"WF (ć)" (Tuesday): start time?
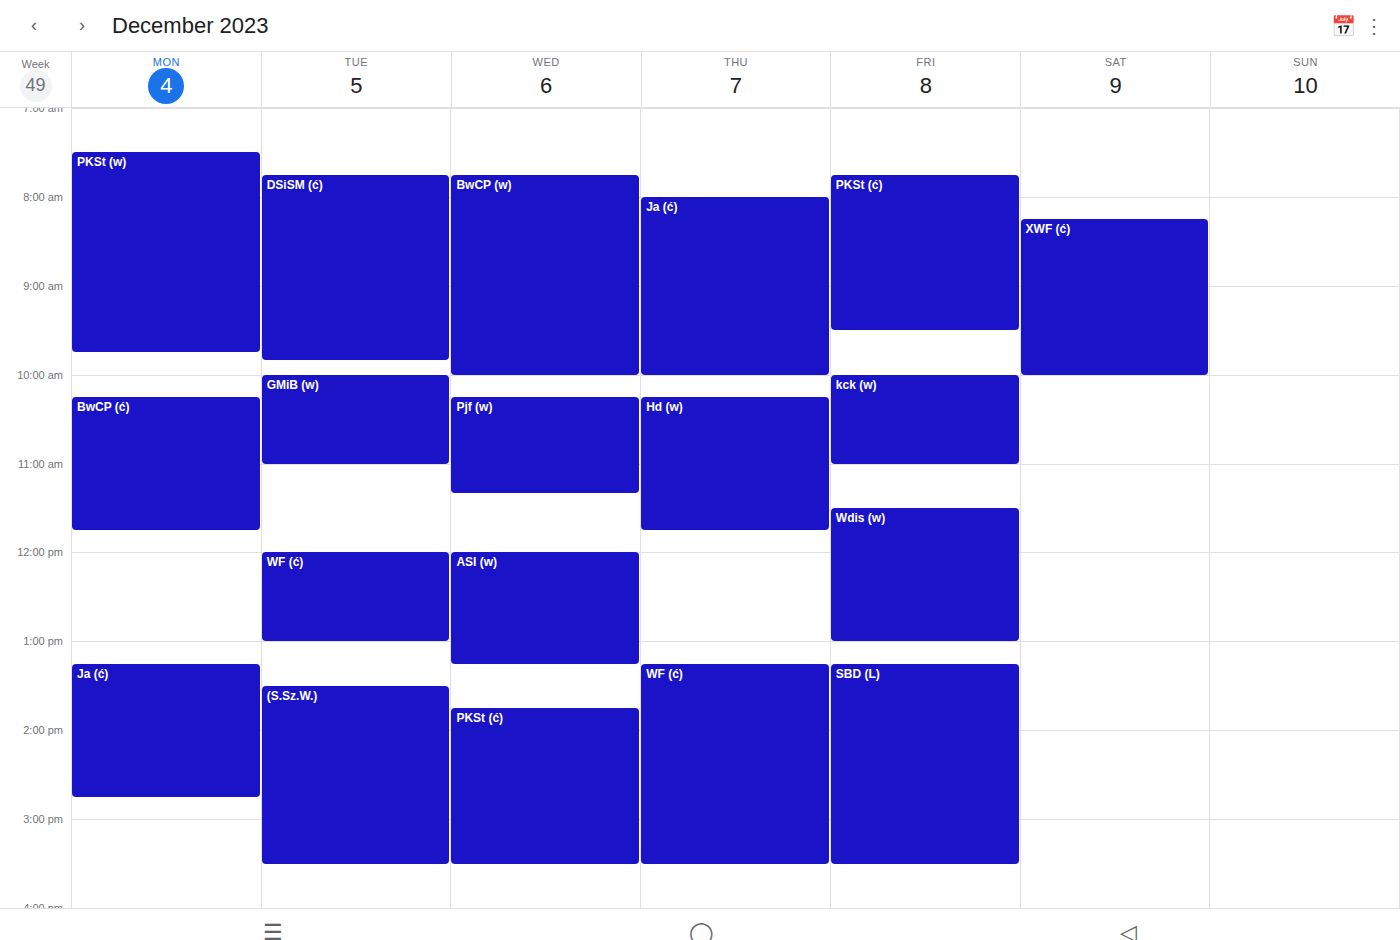
12:00 PM